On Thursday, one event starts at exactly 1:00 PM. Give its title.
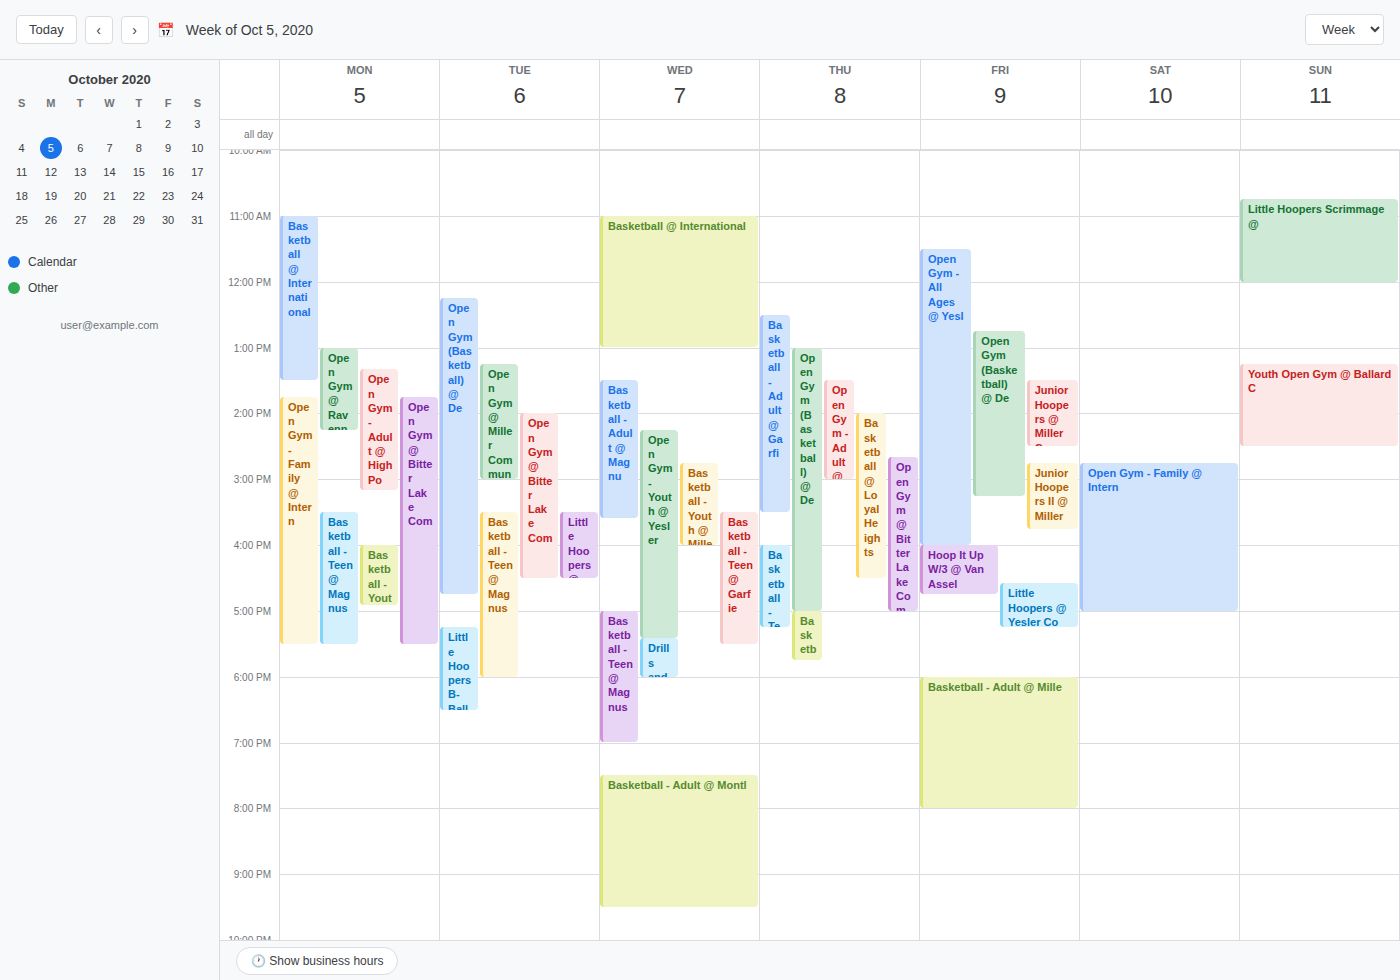
"Open Gym (Basketball) @ De"